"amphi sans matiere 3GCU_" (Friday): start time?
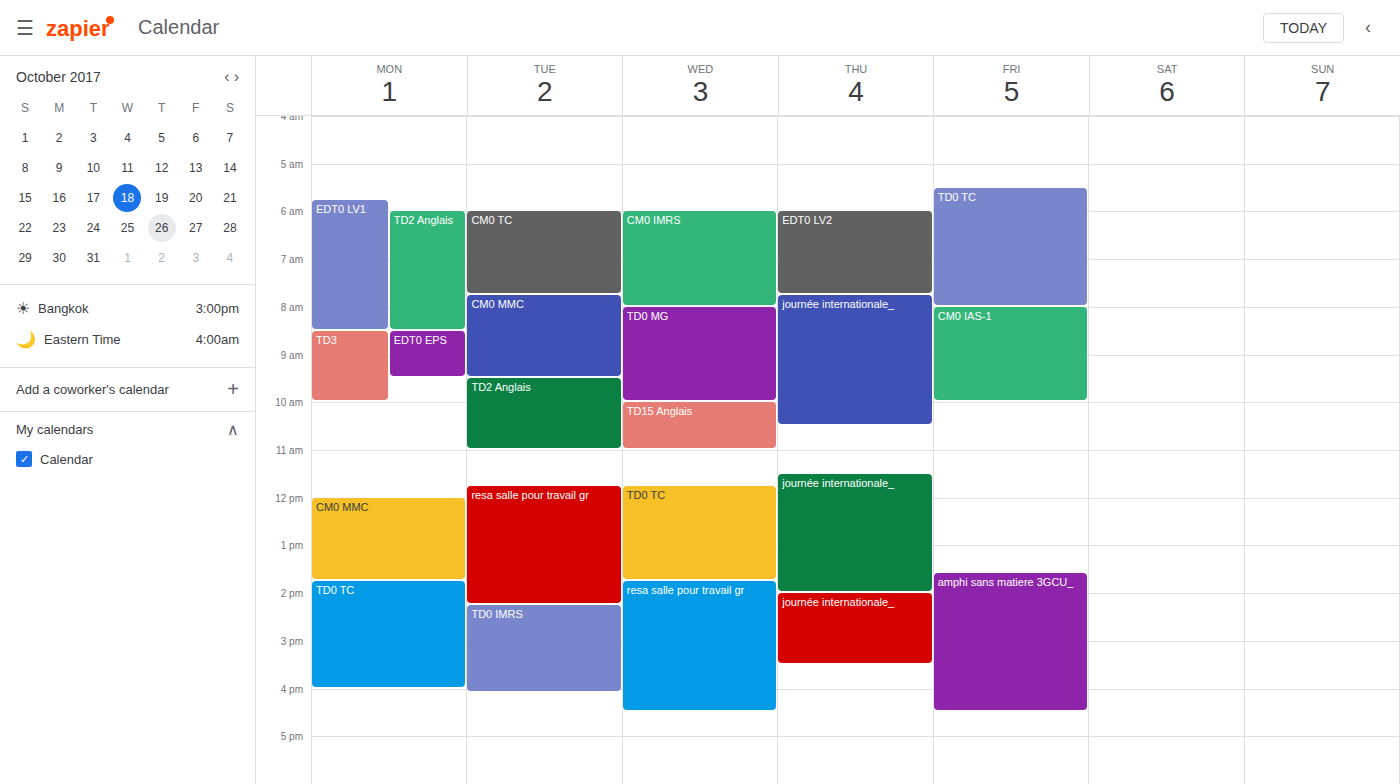
1:35 PM